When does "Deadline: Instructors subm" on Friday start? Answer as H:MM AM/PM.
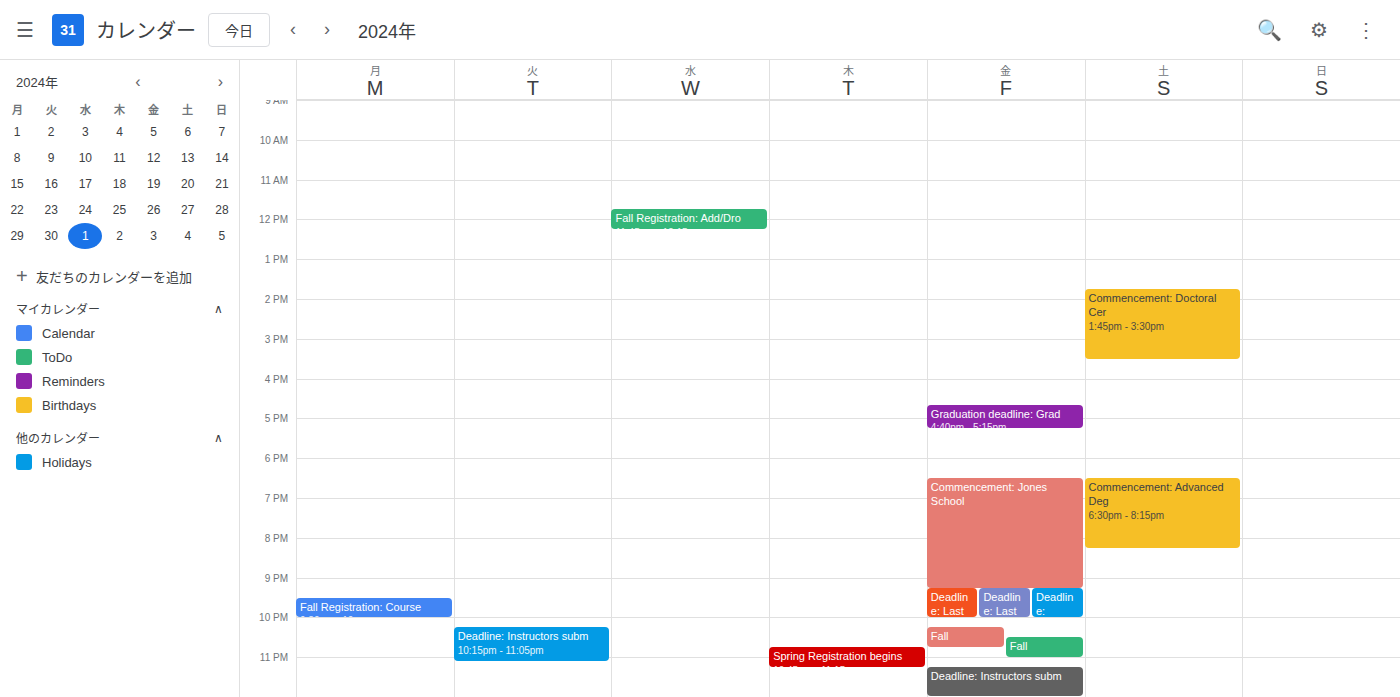
11:15 PM